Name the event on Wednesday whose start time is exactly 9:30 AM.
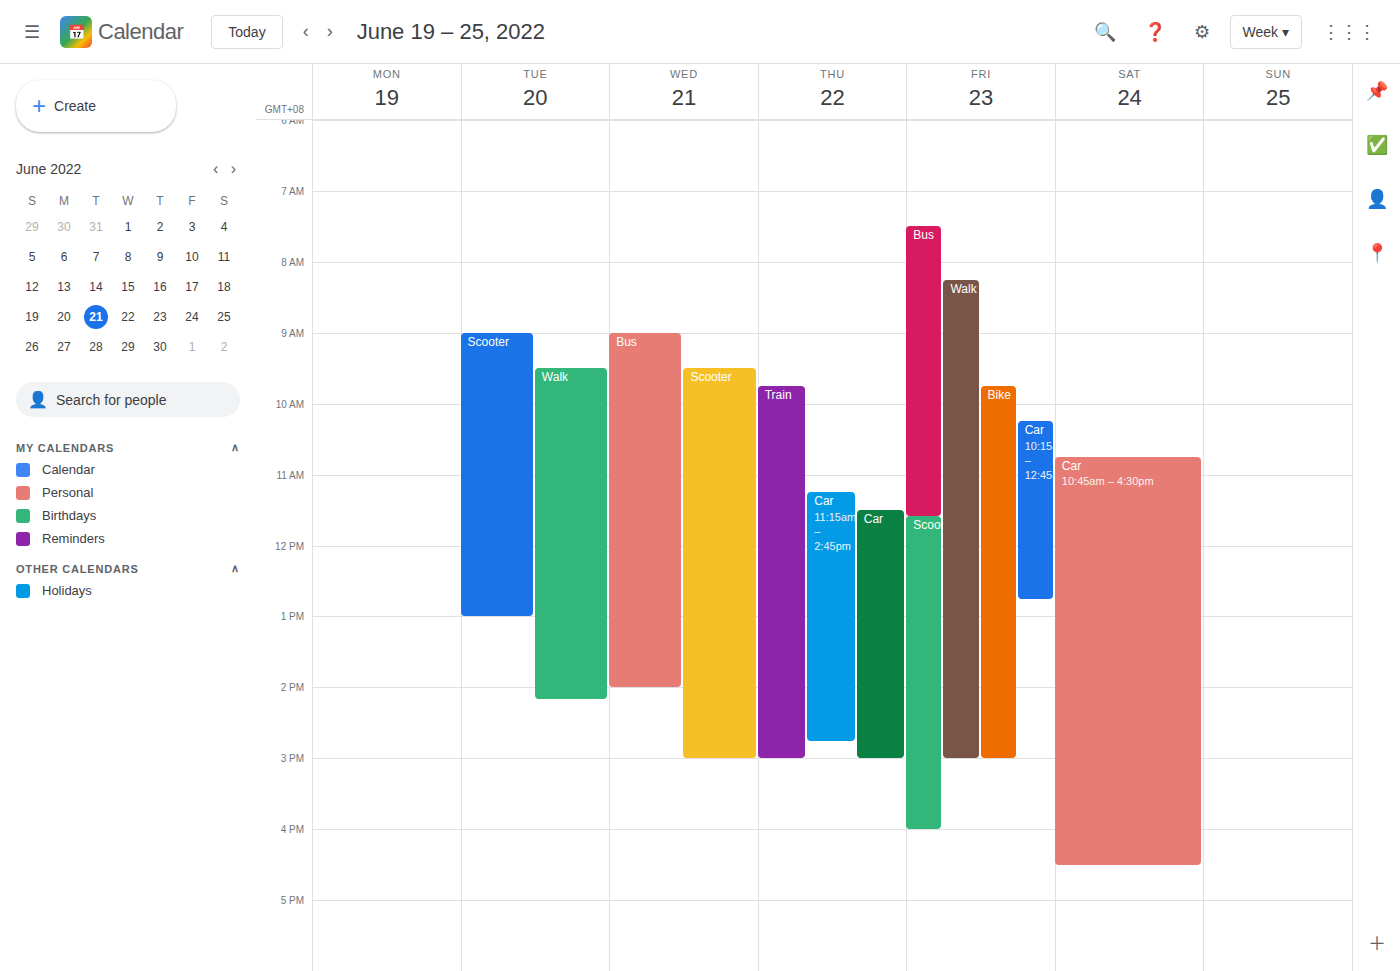
"Scooter"